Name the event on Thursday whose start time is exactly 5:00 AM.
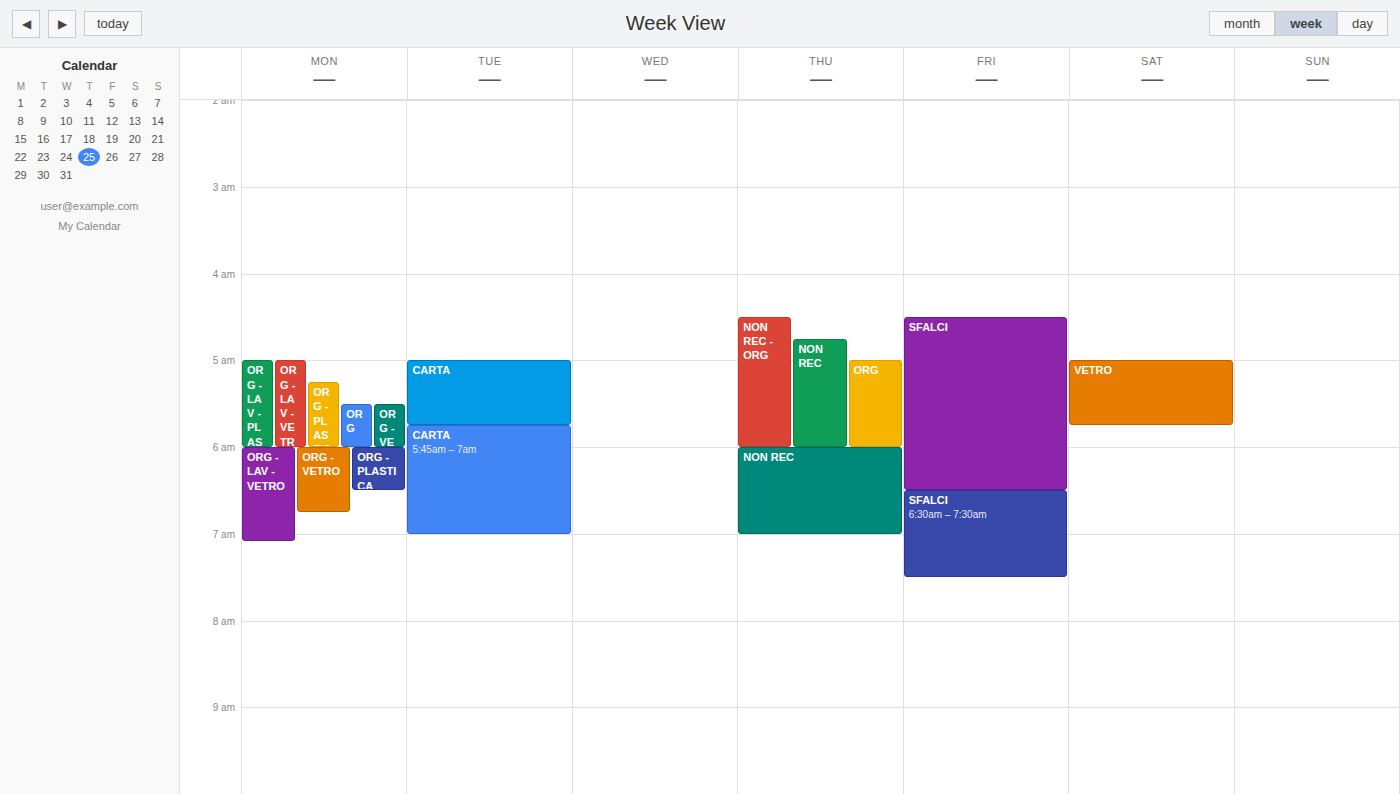
"ORG"